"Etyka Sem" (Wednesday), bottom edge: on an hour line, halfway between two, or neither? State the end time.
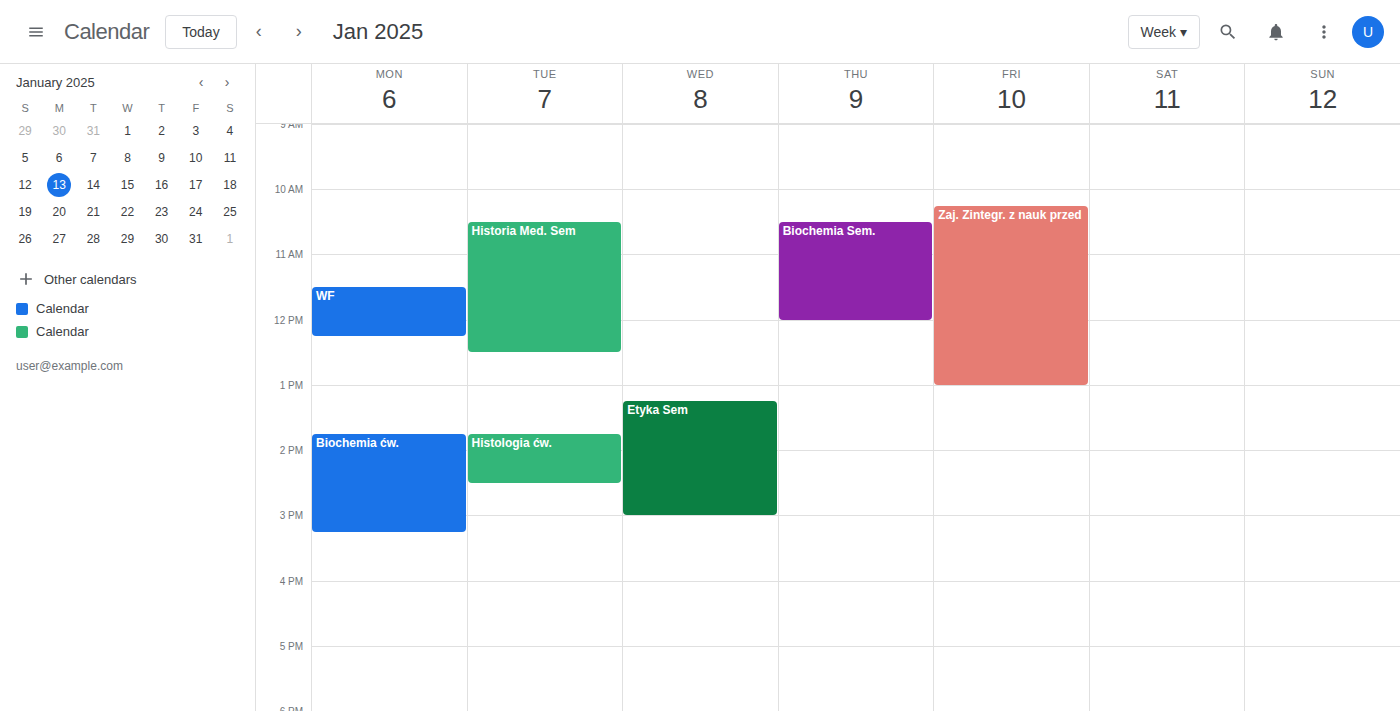
3:00 PM -- exactly on the 3 PM line.